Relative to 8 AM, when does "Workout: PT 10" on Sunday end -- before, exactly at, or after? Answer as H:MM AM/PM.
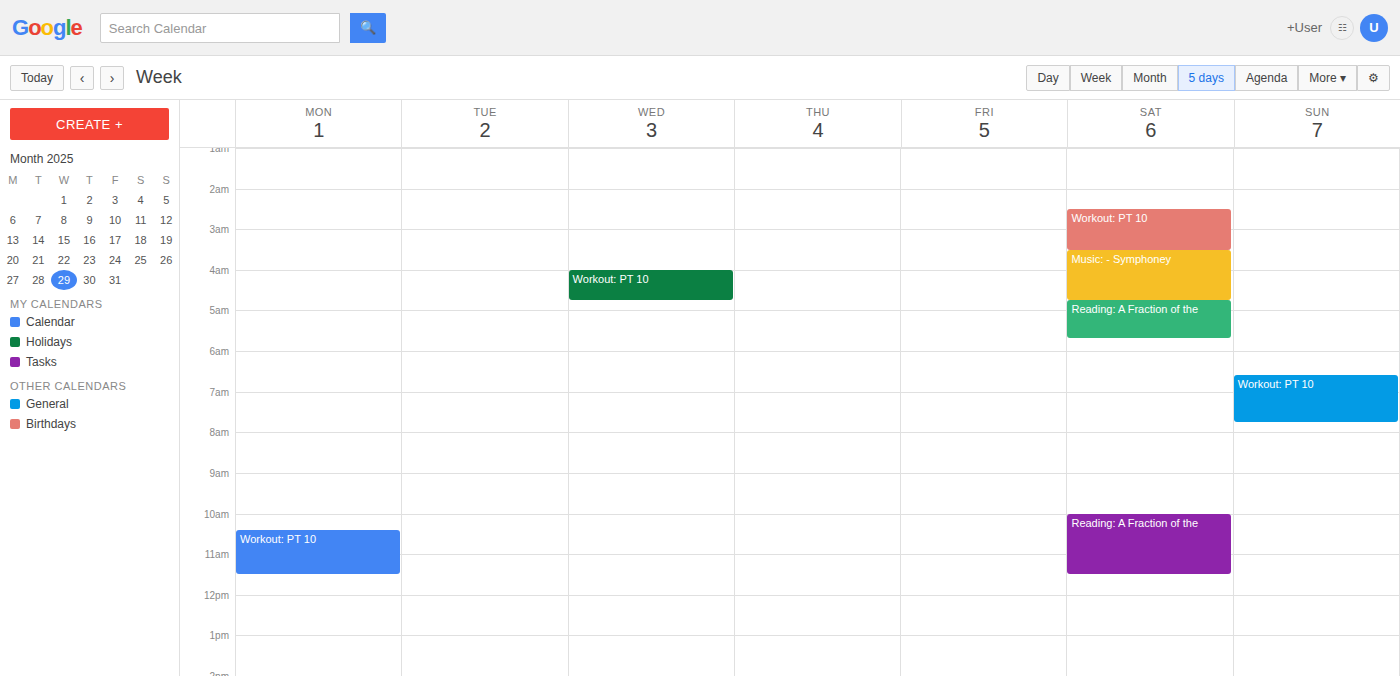
7:45 AM -- before 8 AM, 15 minutes above the 8 AM line.